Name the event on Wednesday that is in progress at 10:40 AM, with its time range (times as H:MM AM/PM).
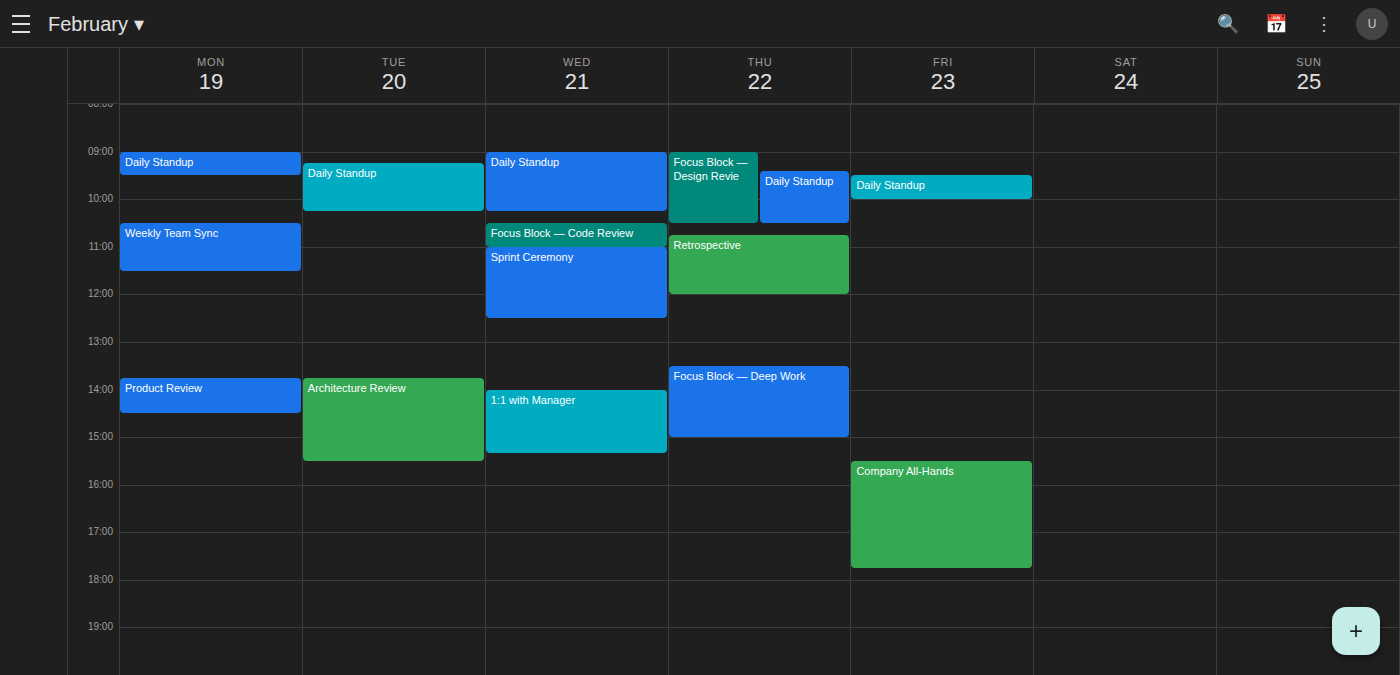
"Focus Block — Code Review", 10:30 AM to 11:00 AM